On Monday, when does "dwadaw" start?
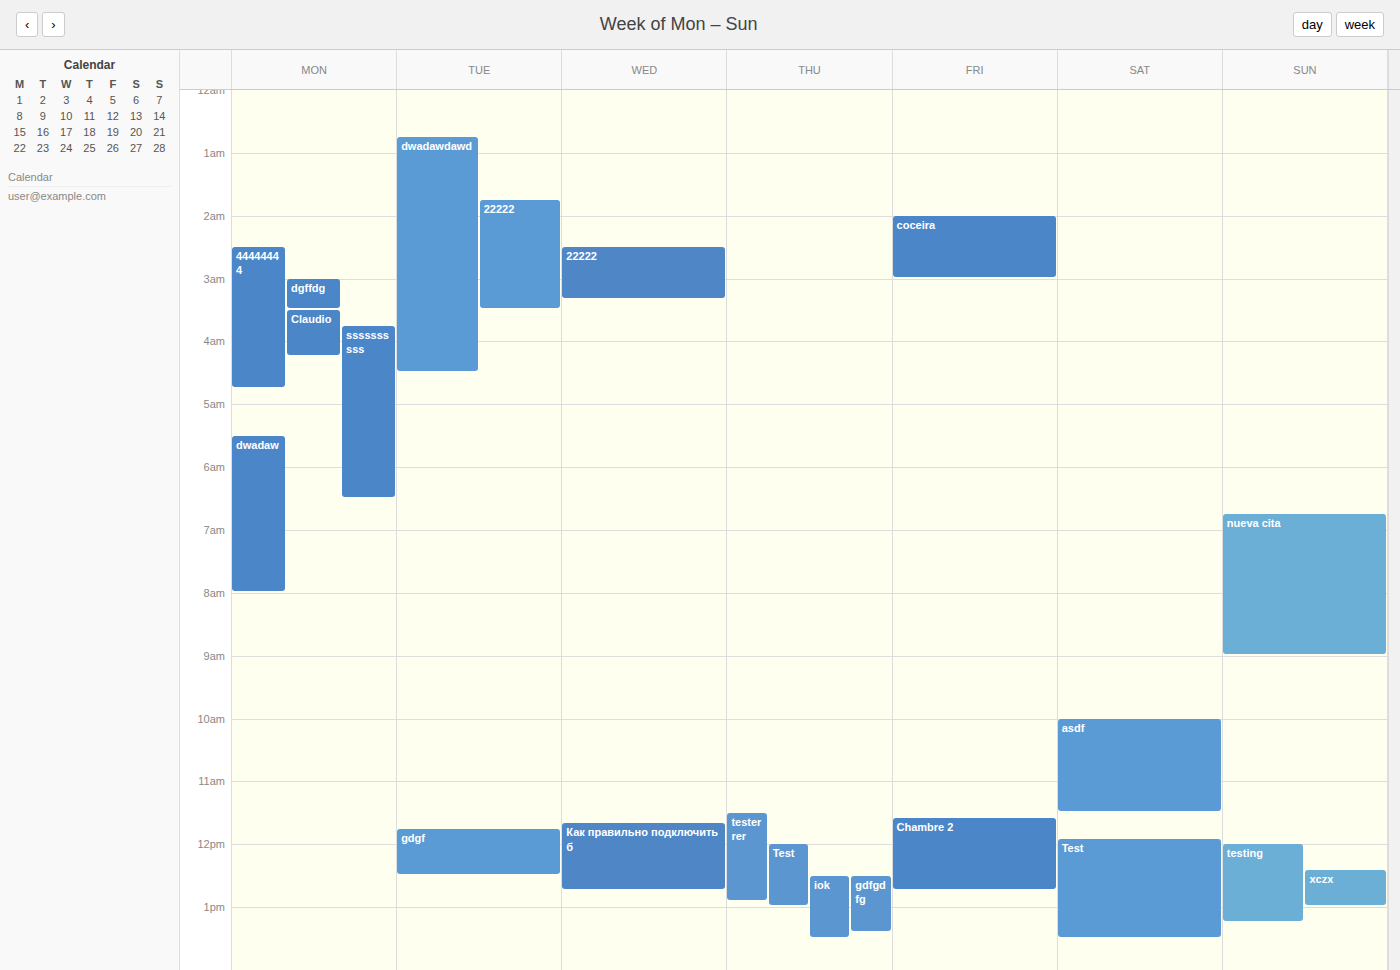
5:30 AM